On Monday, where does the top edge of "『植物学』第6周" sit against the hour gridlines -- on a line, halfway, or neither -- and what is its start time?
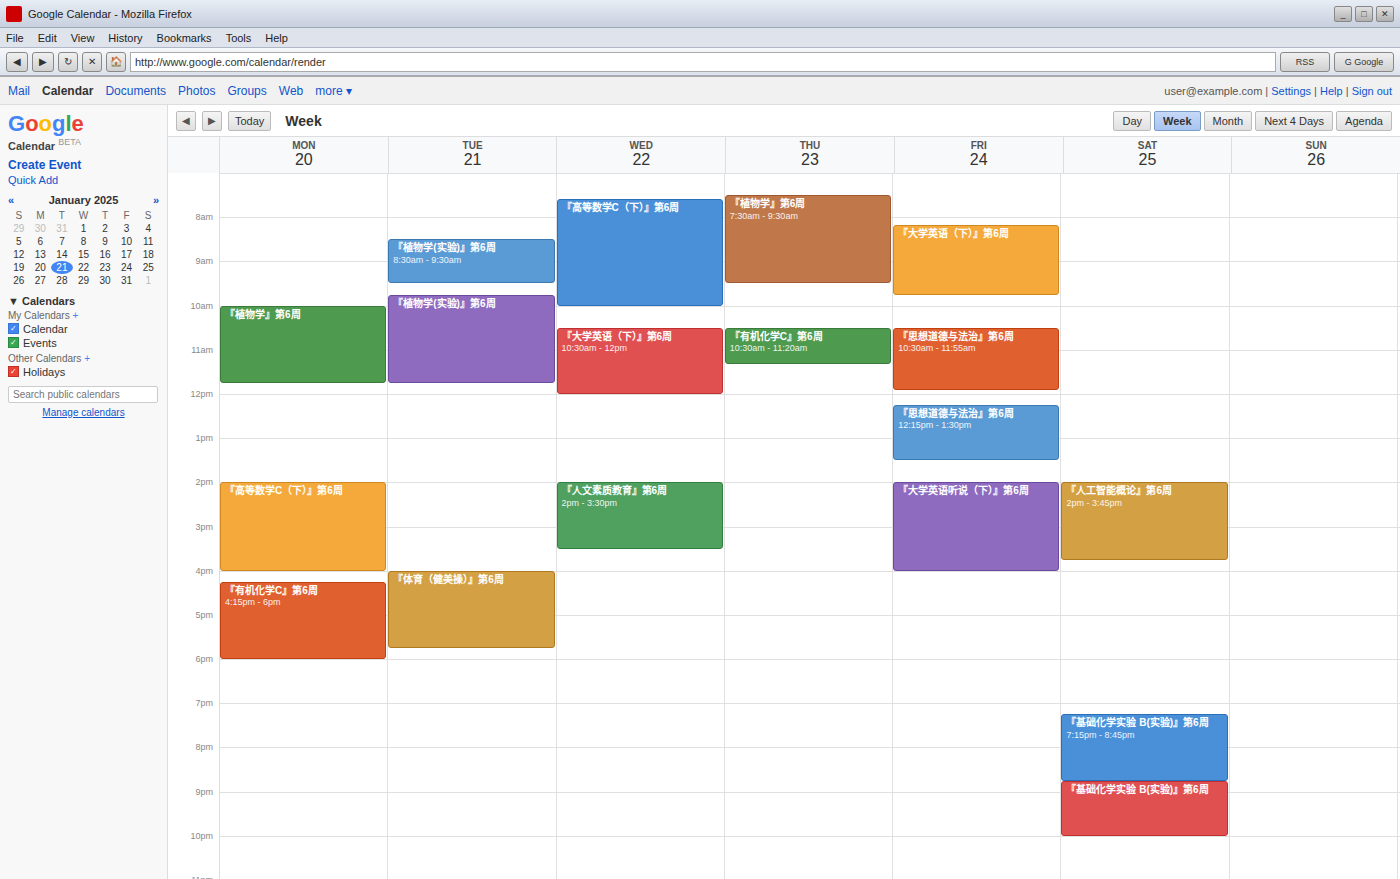
10:00 AM -- exactly on the 10 AM line.